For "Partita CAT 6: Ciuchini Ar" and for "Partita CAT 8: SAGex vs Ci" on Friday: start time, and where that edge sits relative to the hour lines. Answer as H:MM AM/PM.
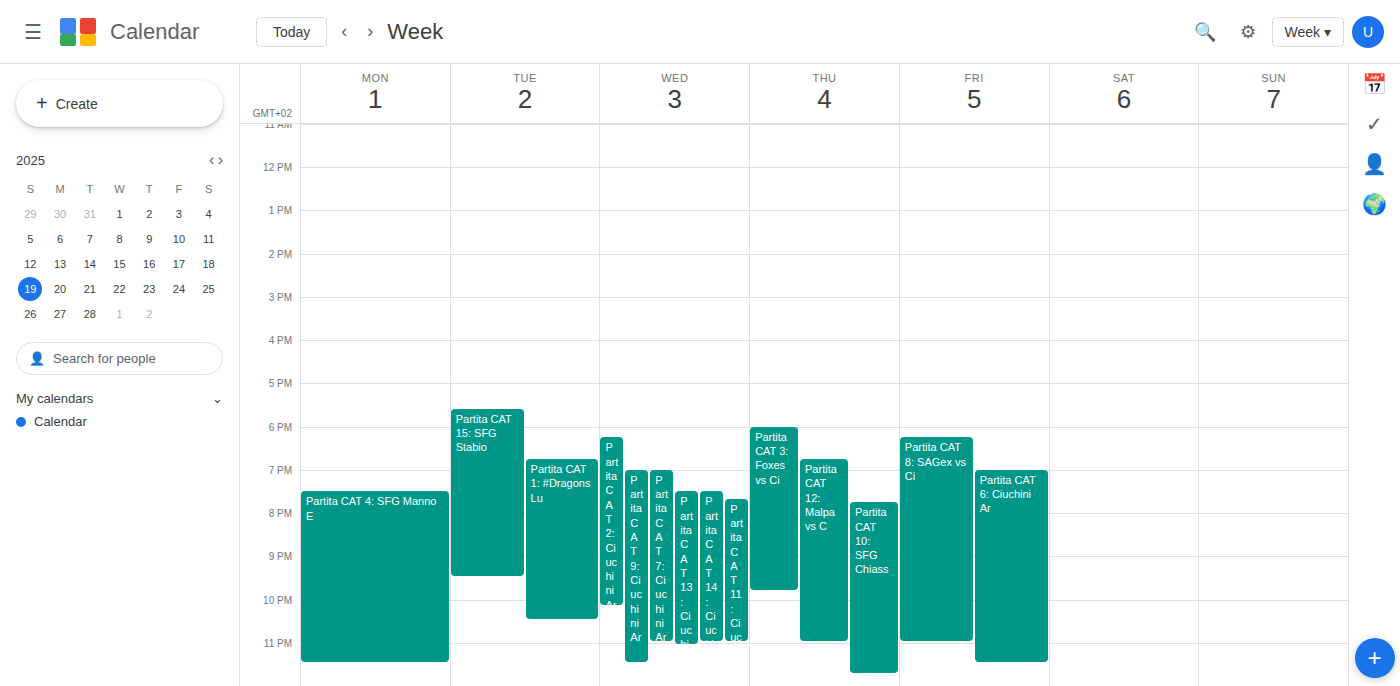
"Partita CAT 6: Ciuchini Ar": 7:00 PM, exactly on the 7 PM line. "Partita CAT 8: SAGex vs Ci": 6:15 PM, neither: a quarter of the way from the 6 PM line to the 7 PM line.